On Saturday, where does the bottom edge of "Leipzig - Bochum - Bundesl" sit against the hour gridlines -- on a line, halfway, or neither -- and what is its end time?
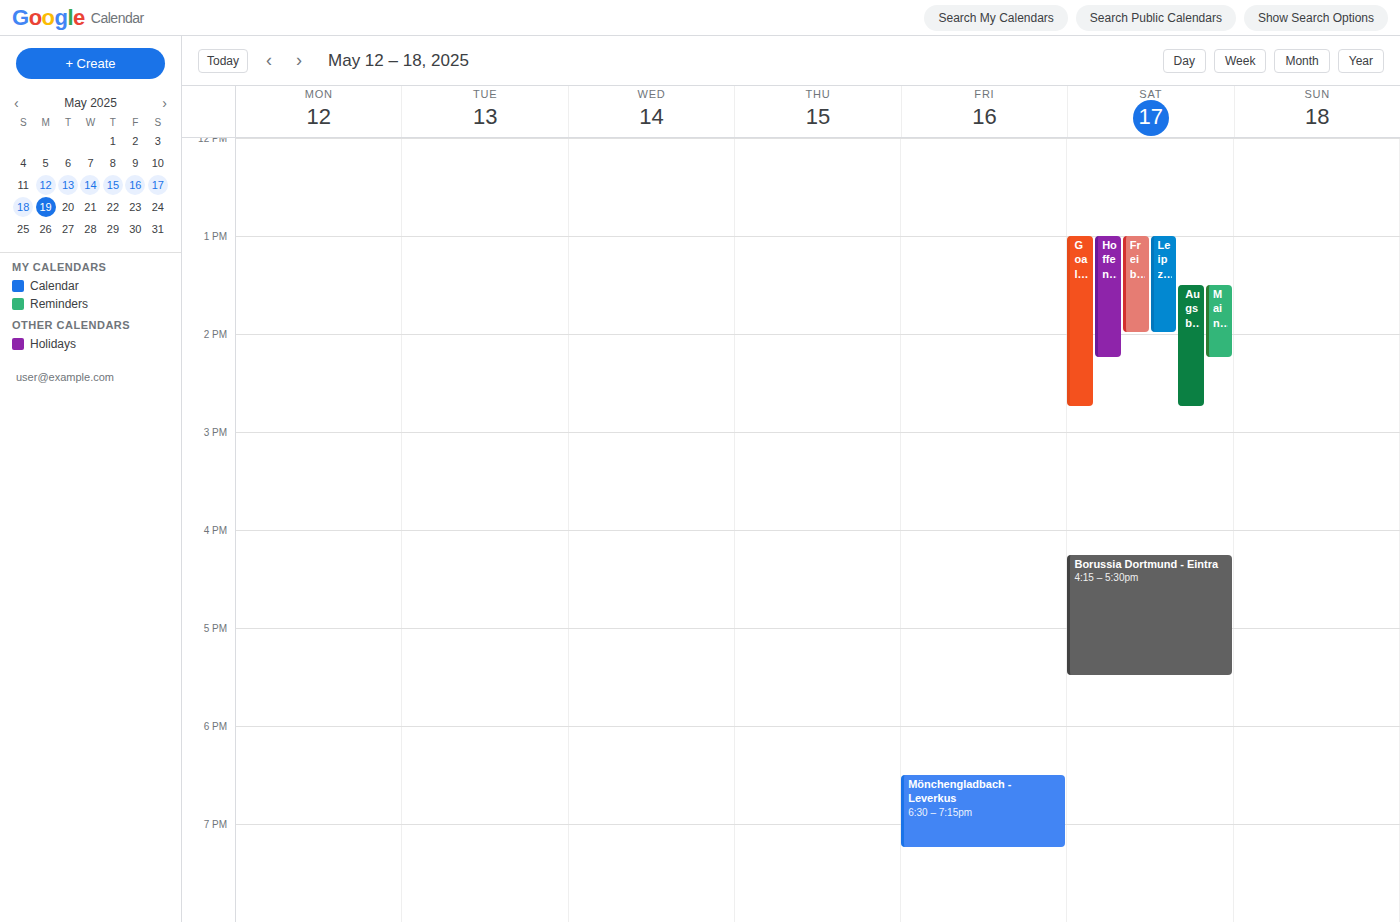
2:00 PM -- exactly on the 2 PM line.